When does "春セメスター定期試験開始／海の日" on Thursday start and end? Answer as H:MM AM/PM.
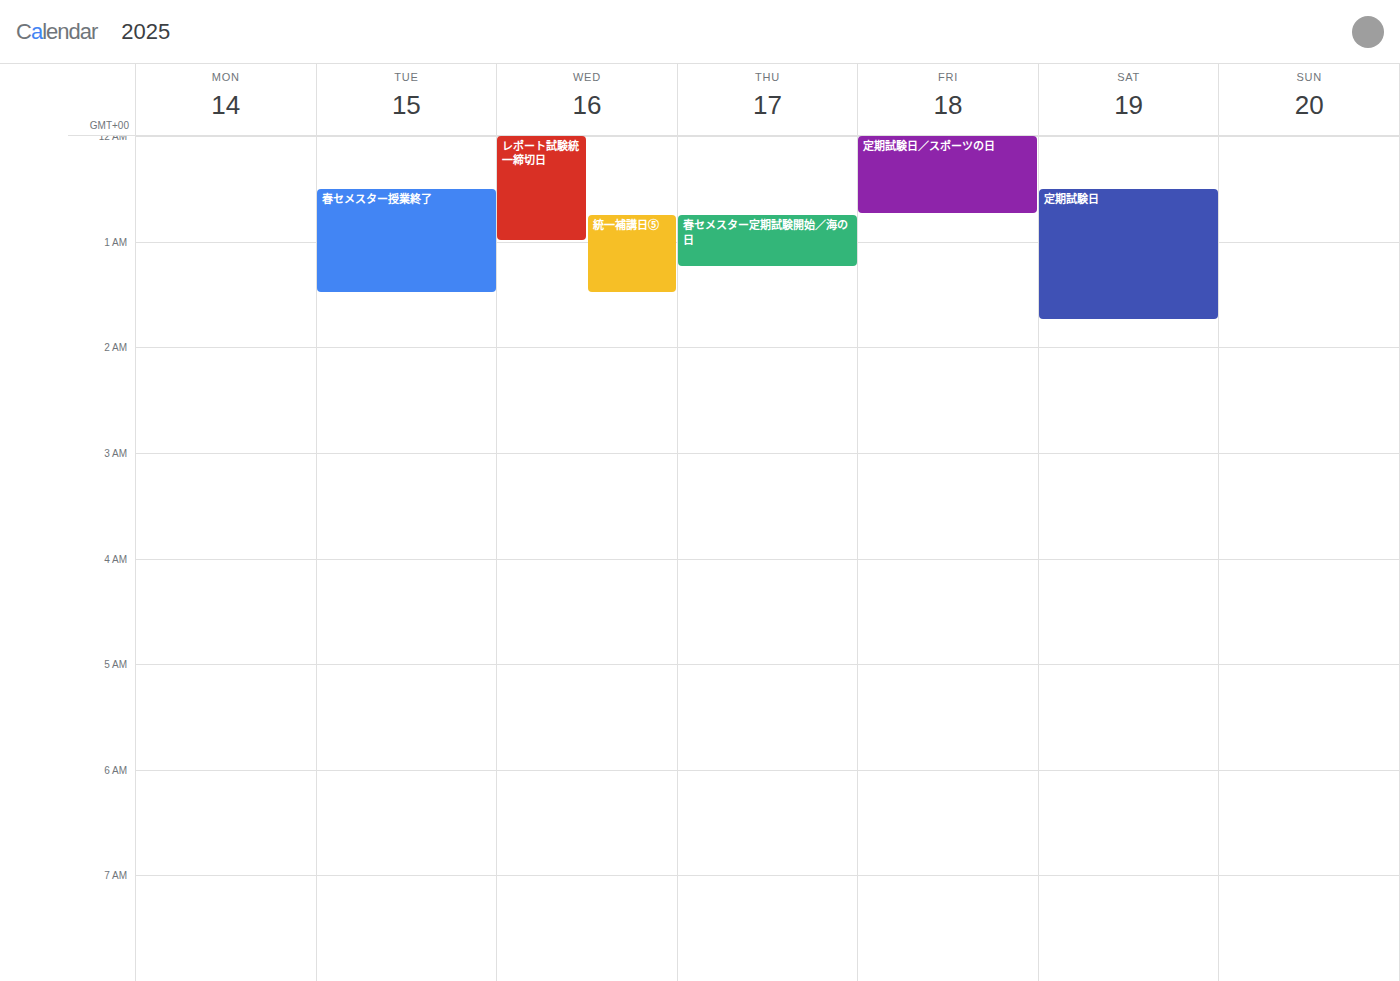
12:45 AM to 1:15 AM